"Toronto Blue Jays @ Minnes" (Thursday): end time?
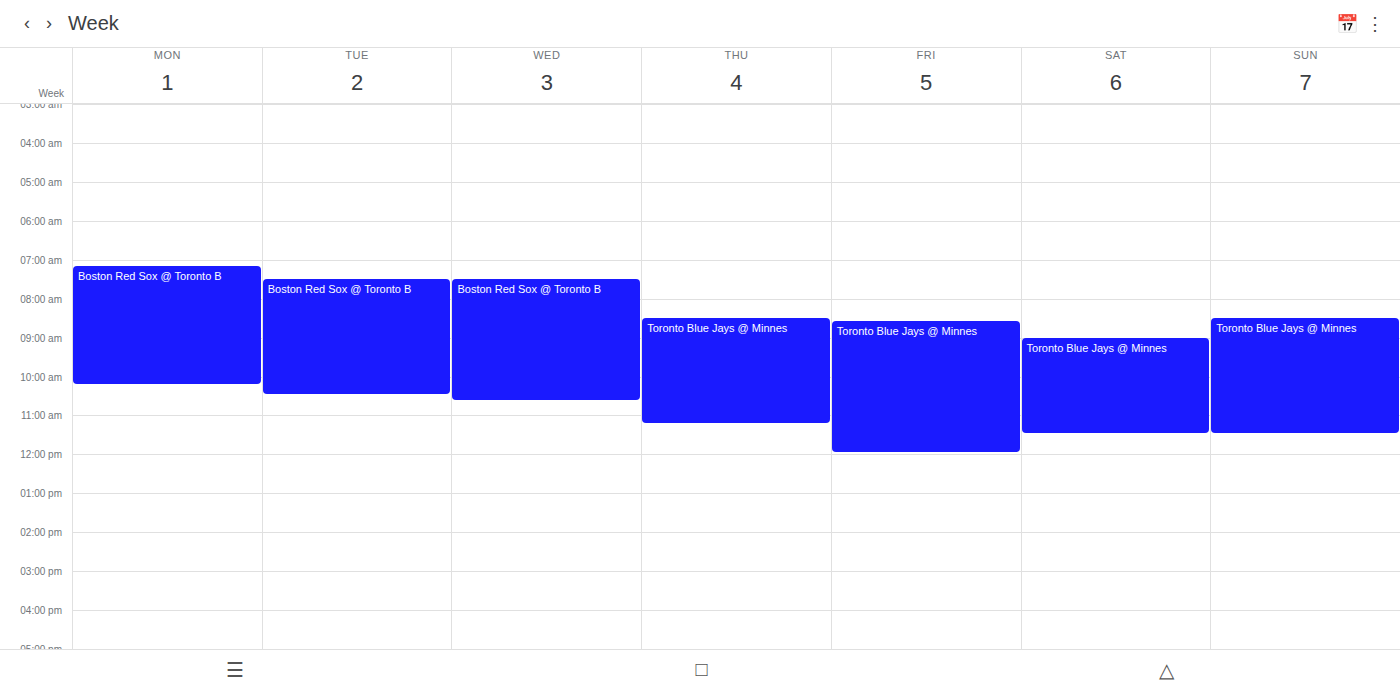
11:15 AM